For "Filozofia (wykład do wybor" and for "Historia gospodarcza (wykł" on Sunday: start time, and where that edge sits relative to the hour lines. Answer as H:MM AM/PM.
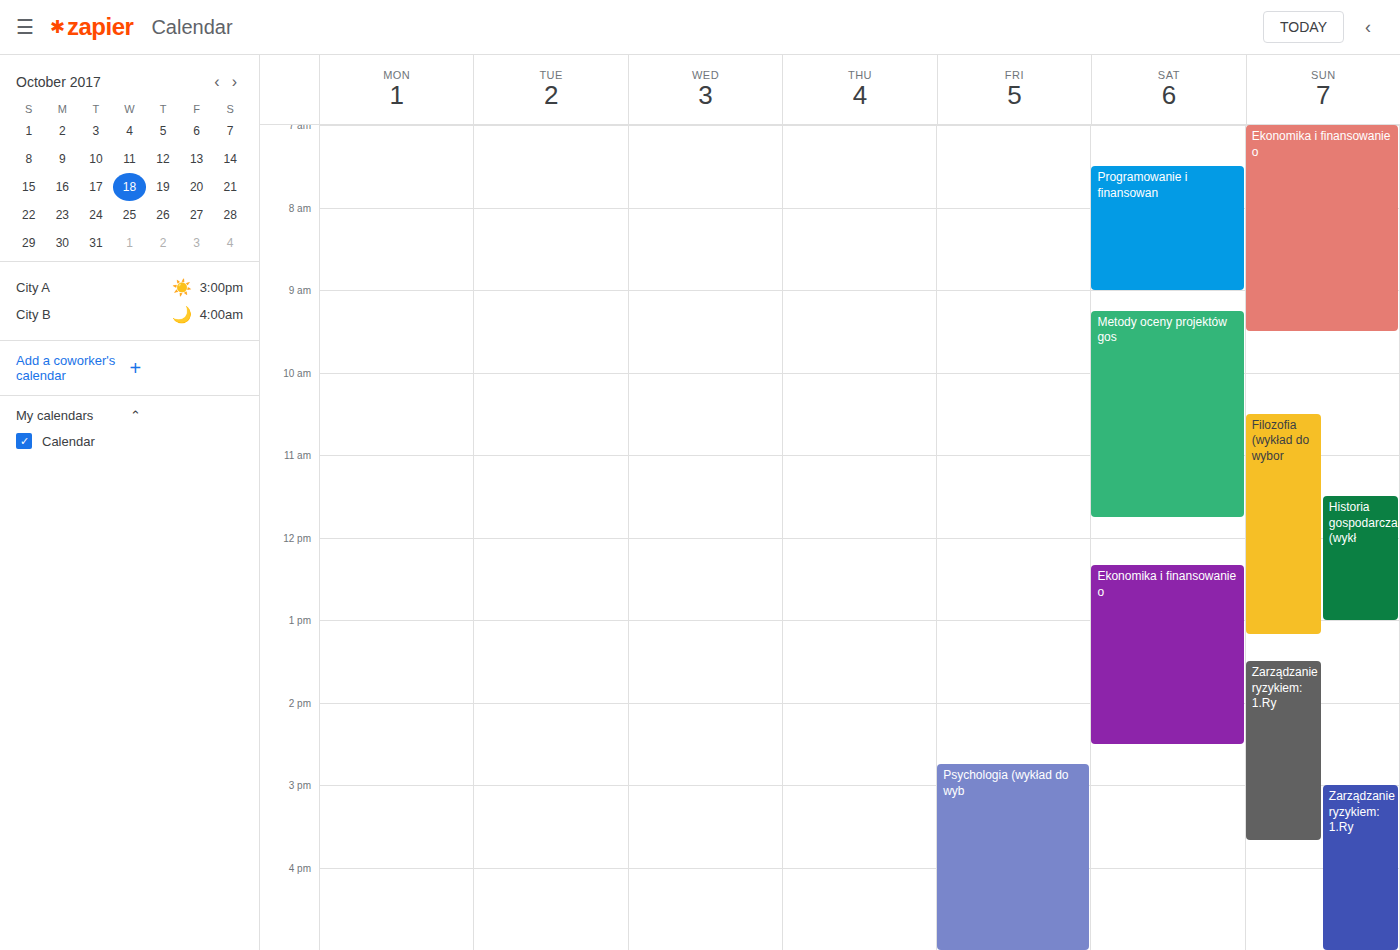
"Filozofia (wykład do wybor": 10:30 AM, halfway between the 10 AM and 11 AM lines. "Historia gospodarcza (wykł": 11:30 AM, halfway between the 11 AM and 12 PM lines.